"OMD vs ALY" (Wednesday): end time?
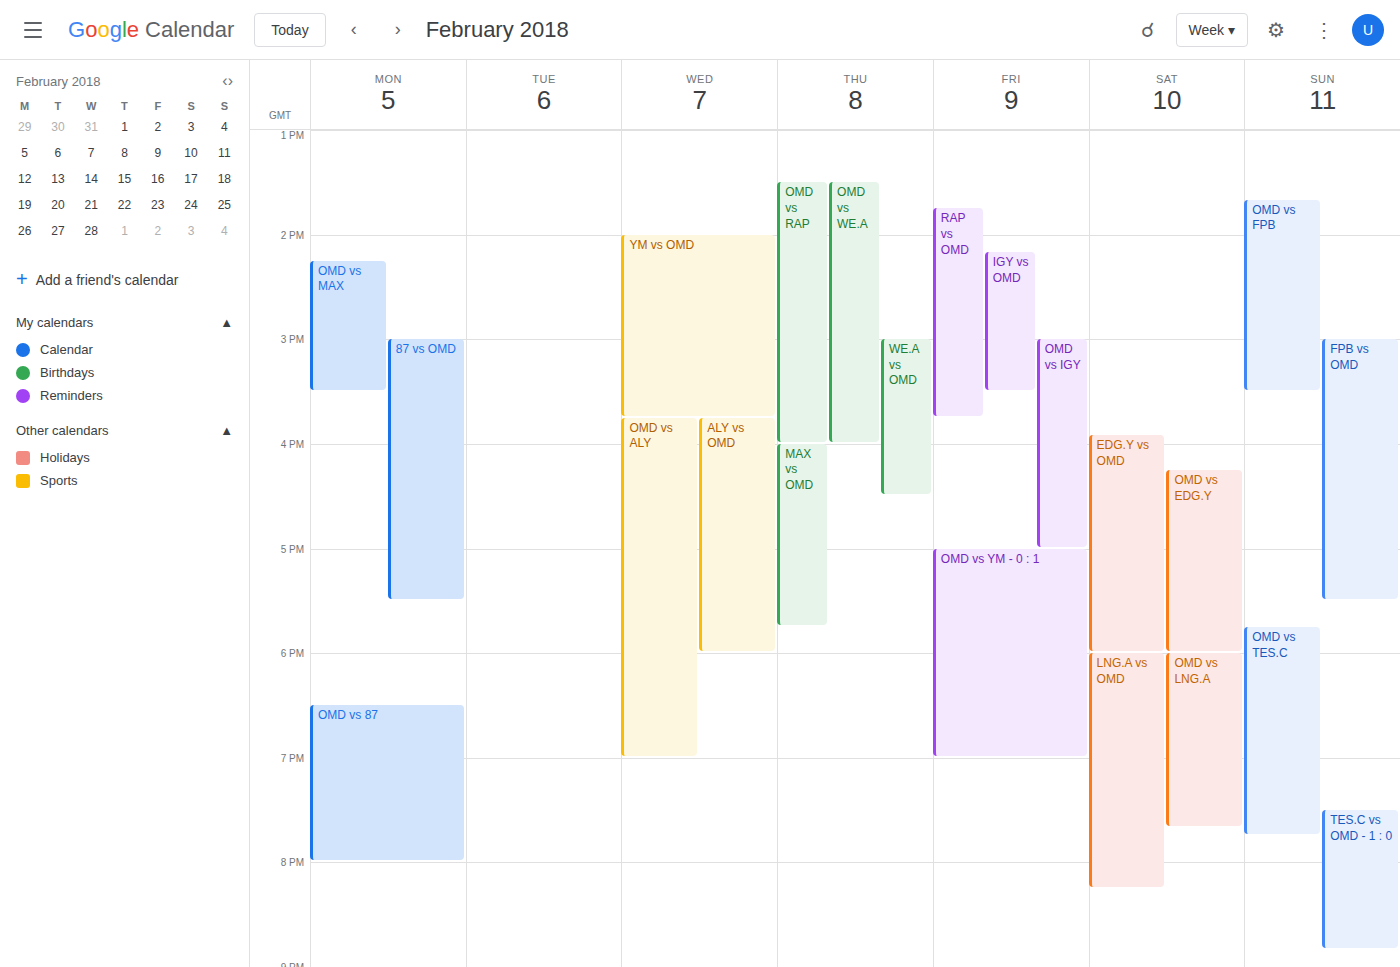
7:00 PM